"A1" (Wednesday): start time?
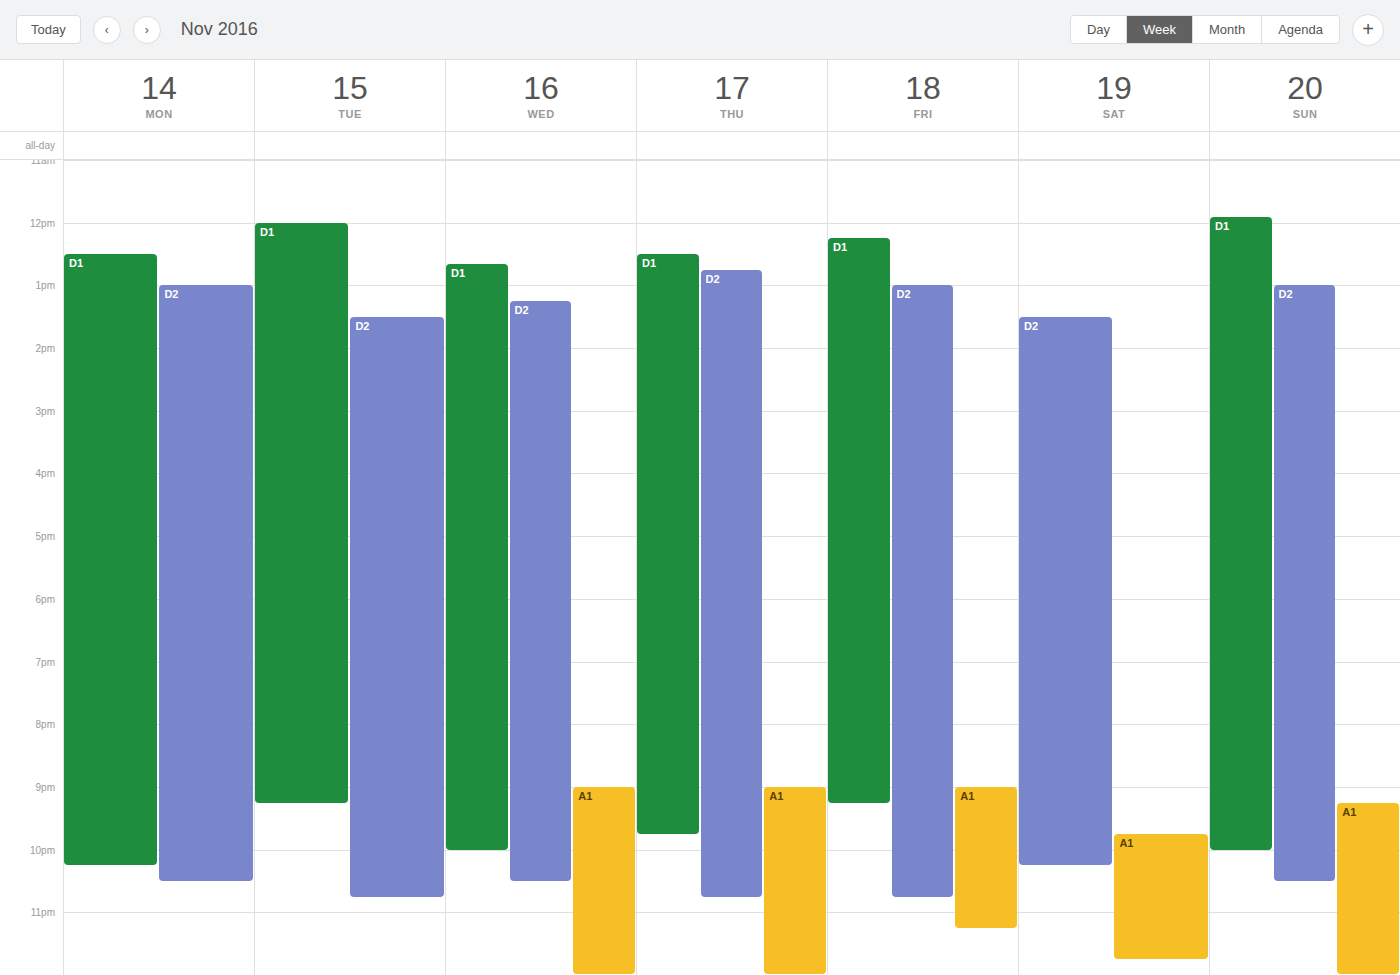
9:00 PM